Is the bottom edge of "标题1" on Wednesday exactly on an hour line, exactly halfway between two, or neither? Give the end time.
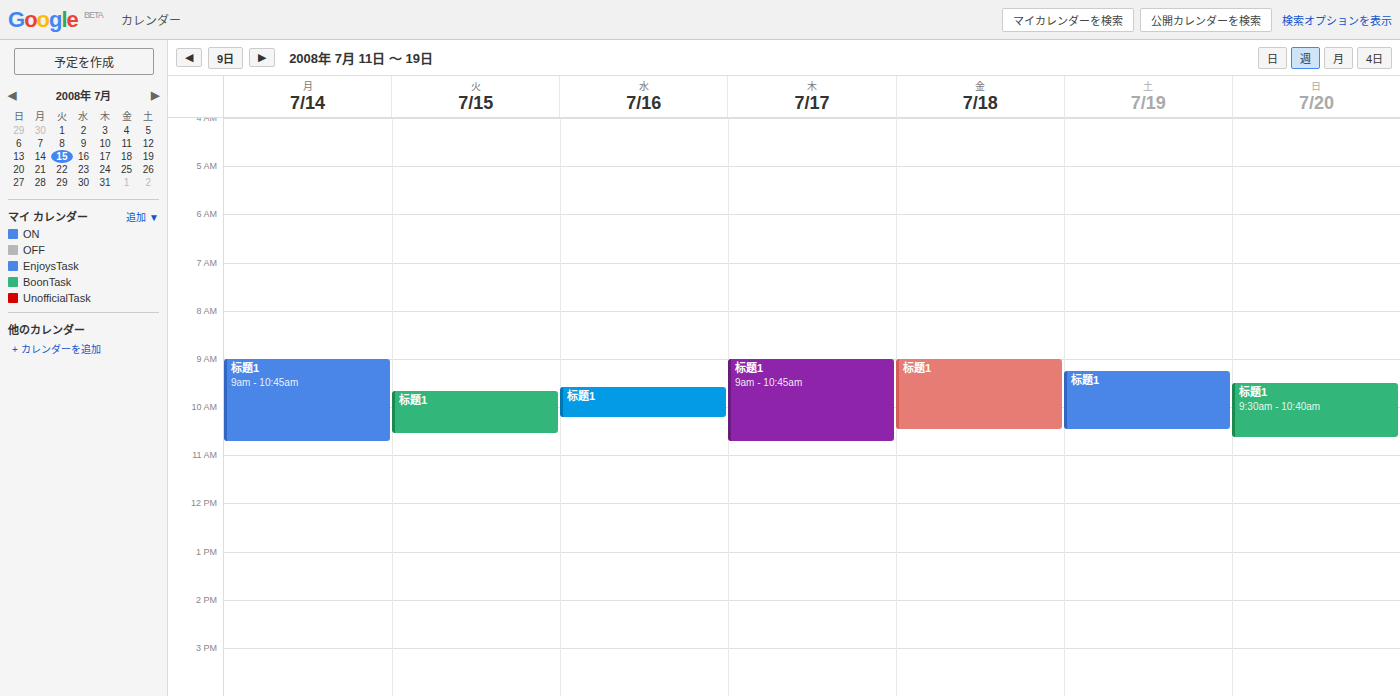
10:15 AM -- neither: a quarter of the way from the 10 AM line to the 11 AM line.